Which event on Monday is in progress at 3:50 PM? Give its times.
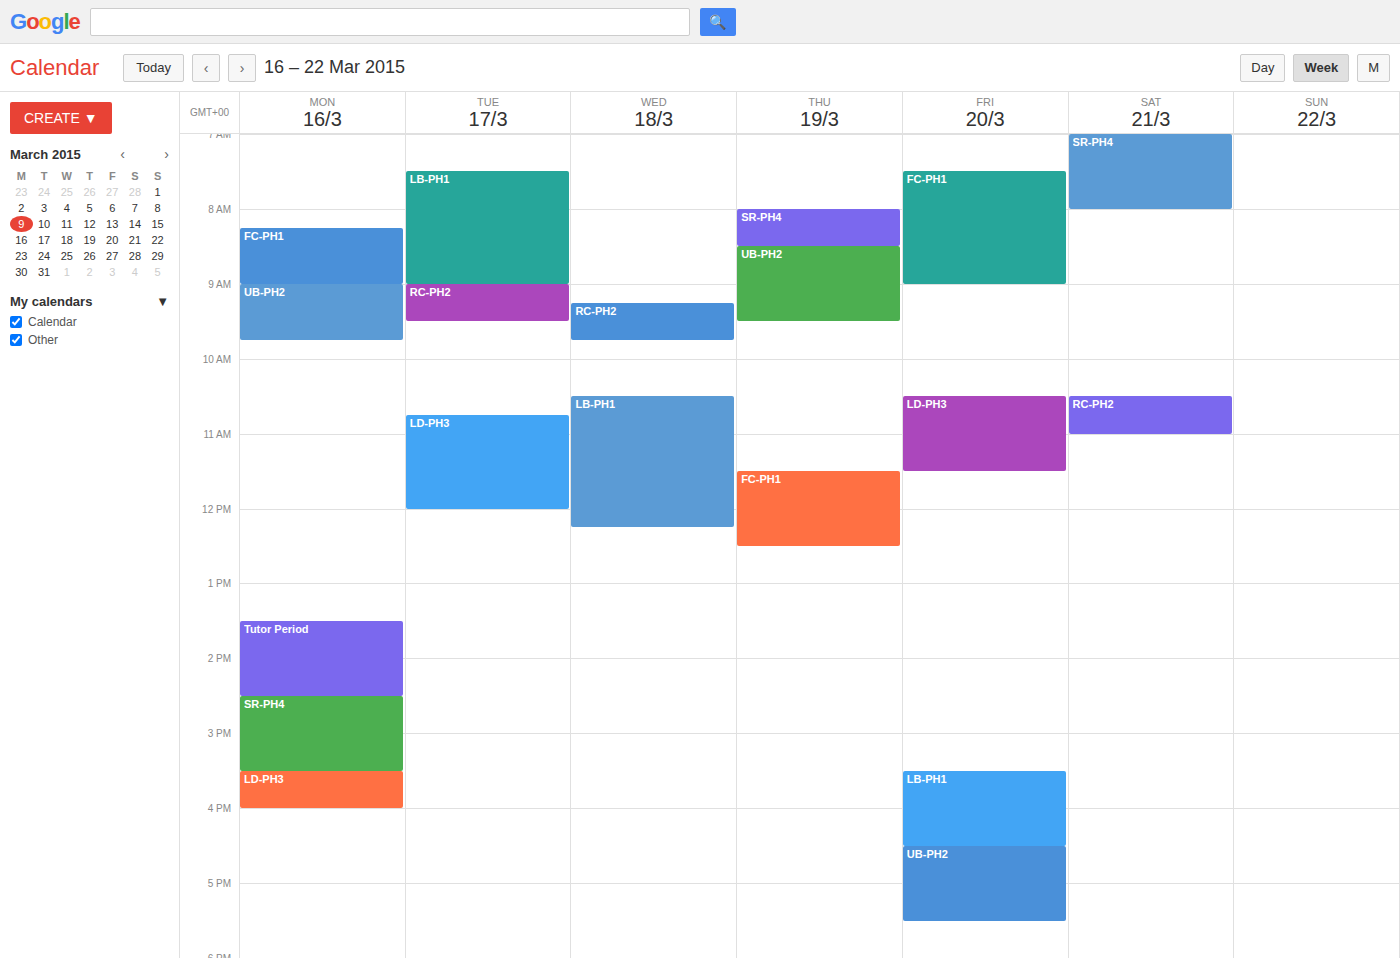
"LD-PH3", 3:30 PM to 4:00 PM